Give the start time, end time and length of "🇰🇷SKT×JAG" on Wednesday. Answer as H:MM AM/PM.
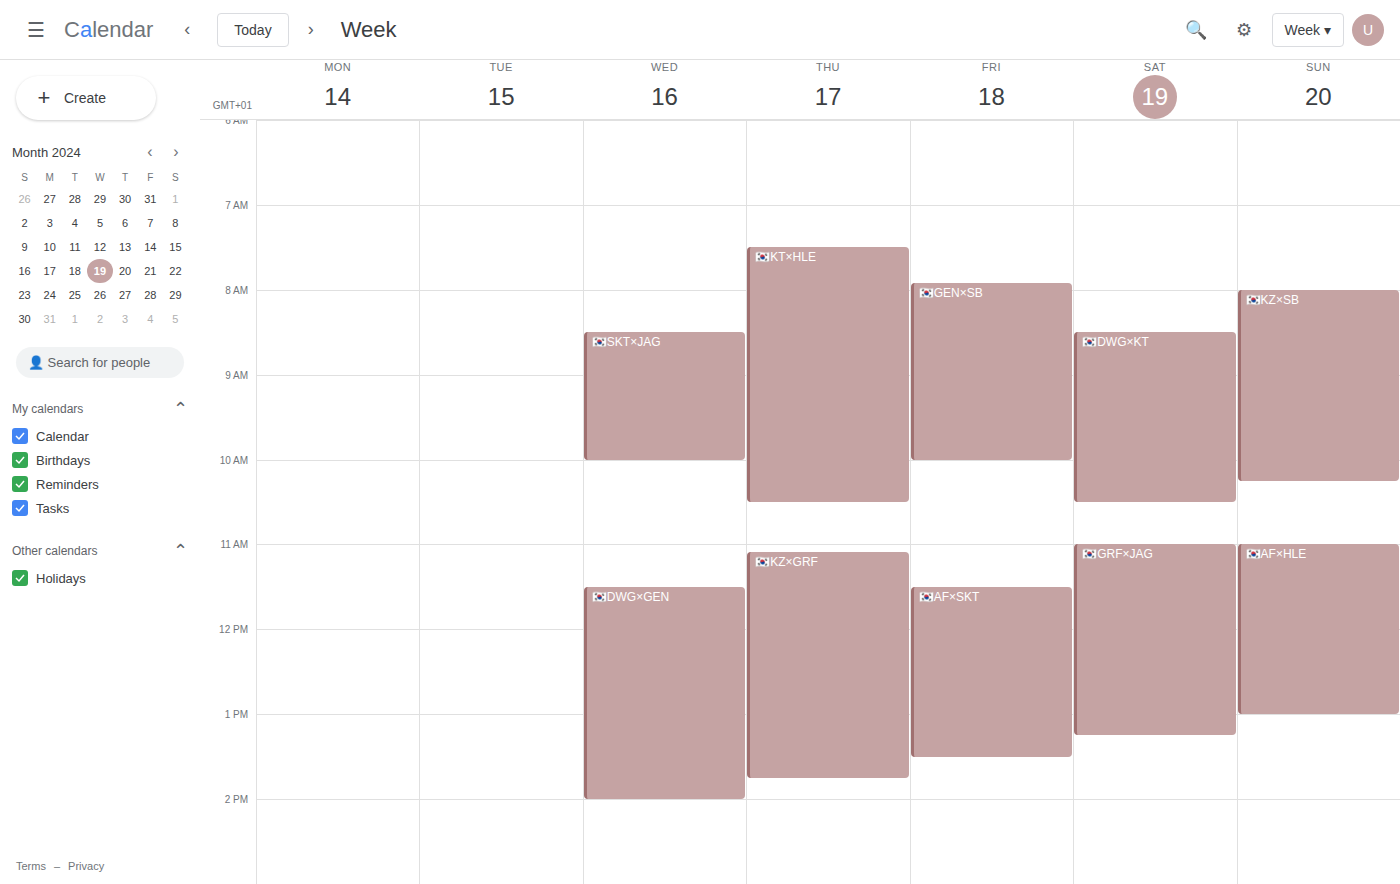
8:30 AM to 10:00 AM, 1 hour 30 minutes